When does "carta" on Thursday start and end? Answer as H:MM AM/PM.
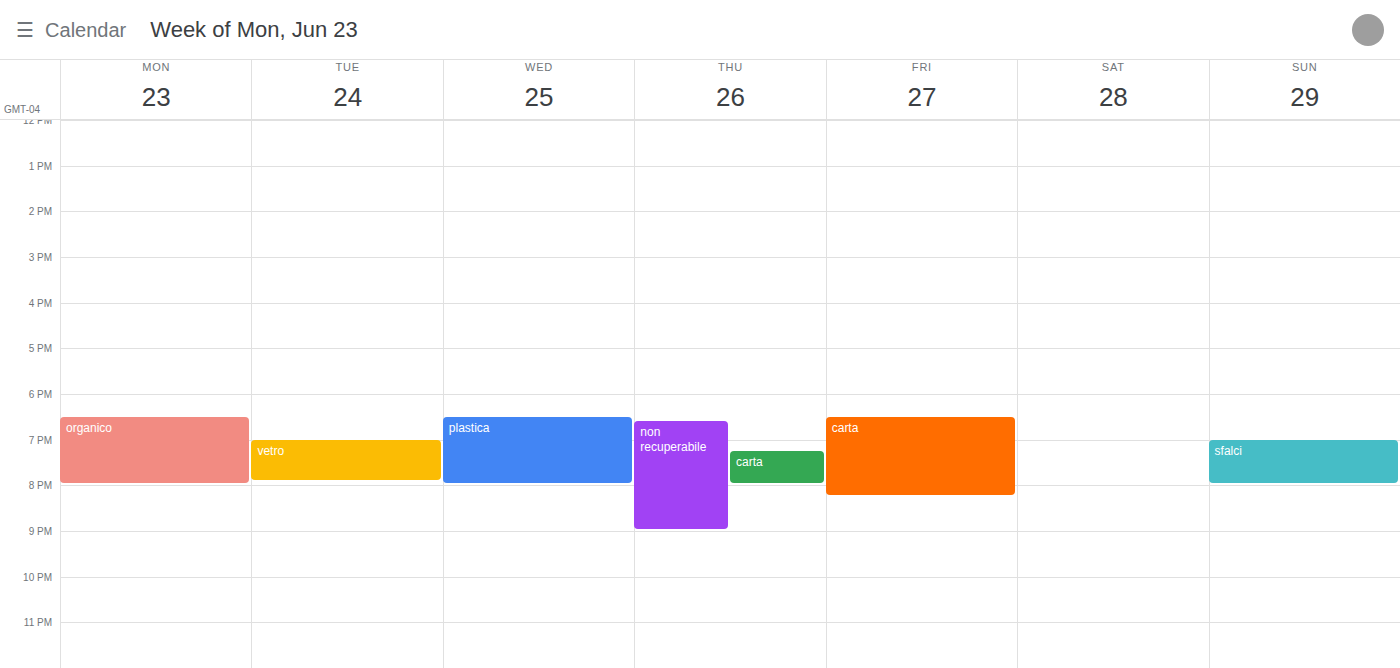
7:15 PM to 8:00 PM